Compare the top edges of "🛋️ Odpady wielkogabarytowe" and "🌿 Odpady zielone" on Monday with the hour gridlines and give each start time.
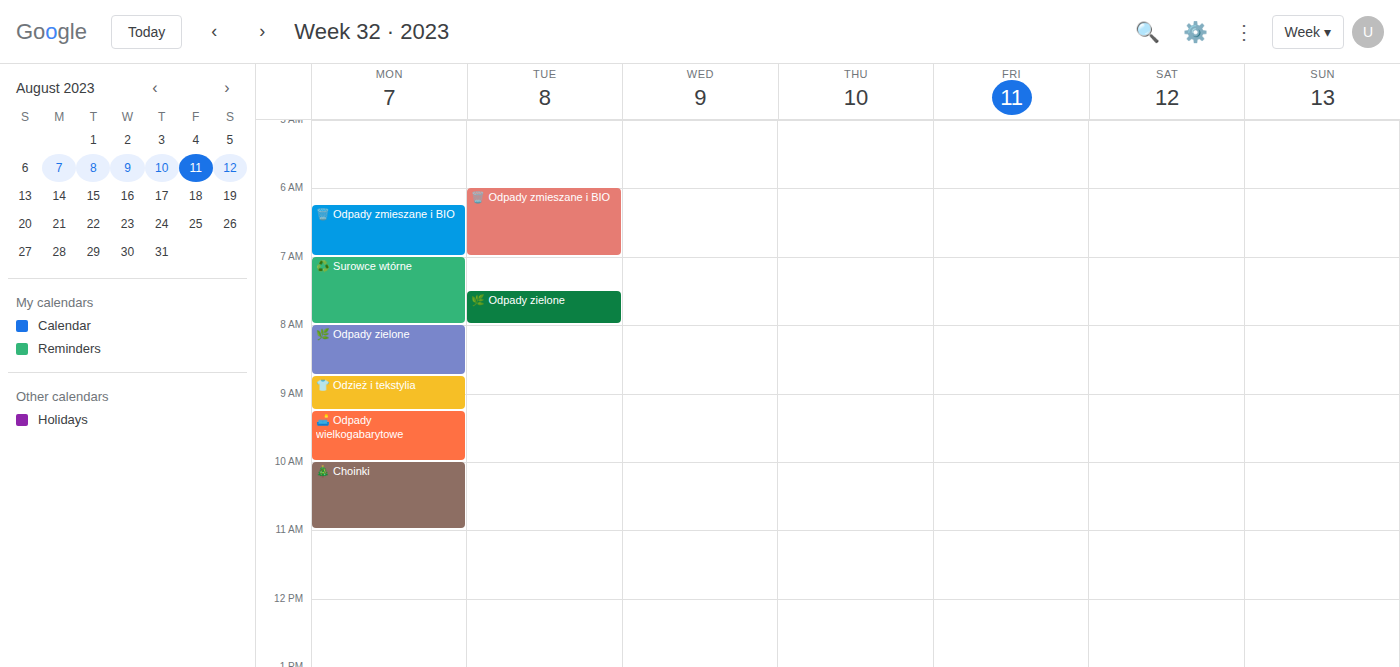
"🛋️ Odpady wielkogabarytowe": 9:15 AM, neither: a quarter of the way from the 9 AM line to the 10 AM line. "🌿 Odpady zielone": 8:00 AM, exactly on the 8 AM line.